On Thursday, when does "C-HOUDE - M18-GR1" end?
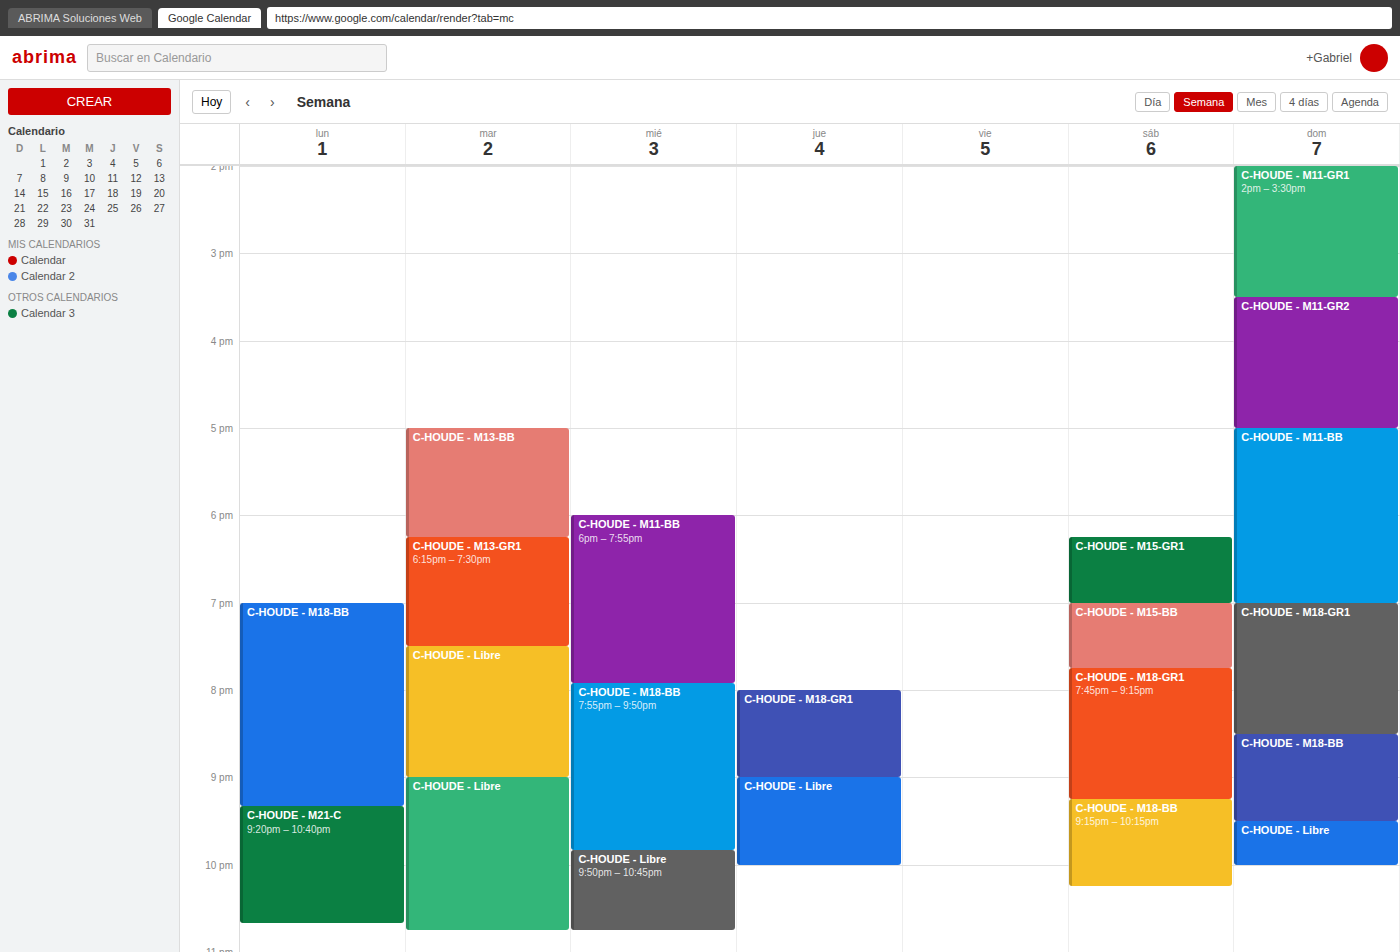
21:00